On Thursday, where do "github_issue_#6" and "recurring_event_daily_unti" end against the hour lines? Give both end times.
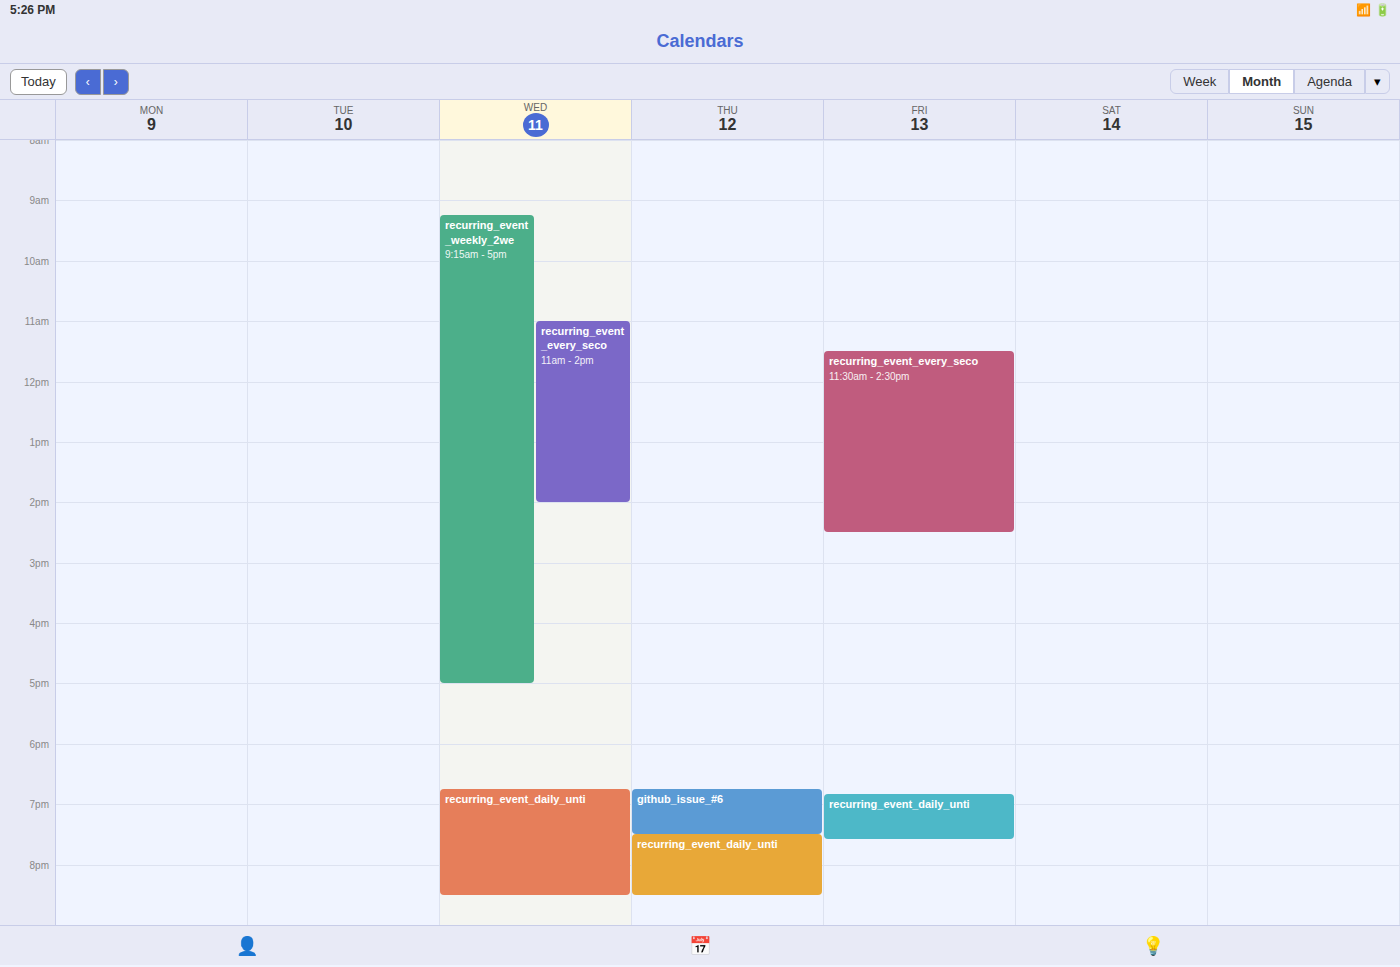
"github_issue_#6": 7:30 PM, halfway between the 7 PM and 8 PM lines. "recurring_event_daily_unti": 8:30 PM, halfway between the 8 PM and 9 PM lines.